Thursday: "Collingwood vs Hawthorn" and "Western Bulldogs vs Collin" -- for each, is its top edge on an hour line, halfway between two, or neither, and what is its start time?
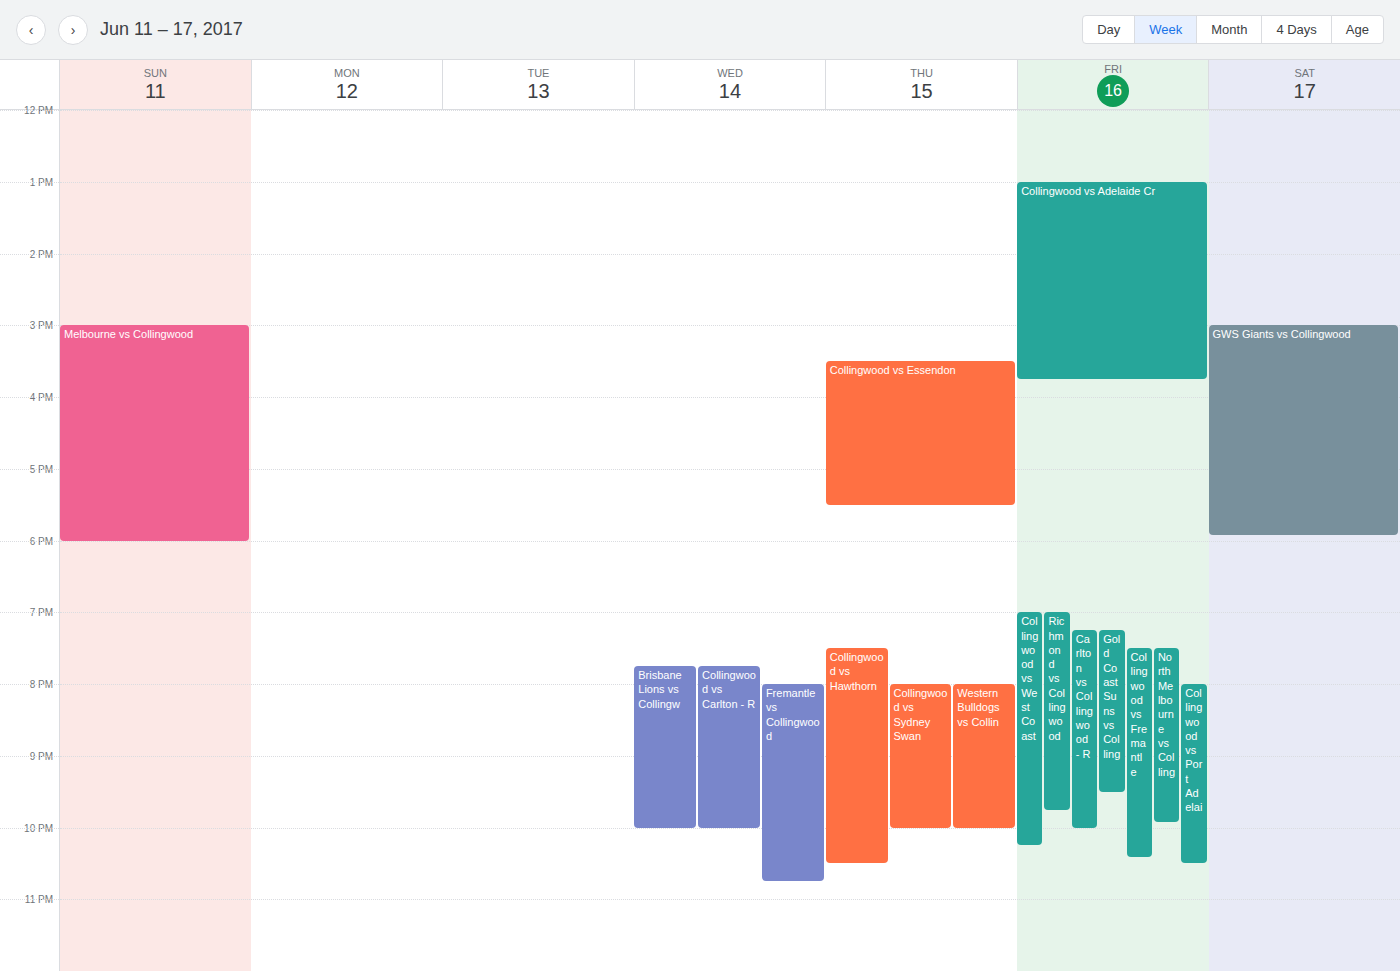
"Collingwood vs Hawthorn": 7:30 PM, halfway between the 7 PM and 8 PM lines. "Western Bulldogs vs Collin": 8:00 PM, exactly on the 8 PM line.